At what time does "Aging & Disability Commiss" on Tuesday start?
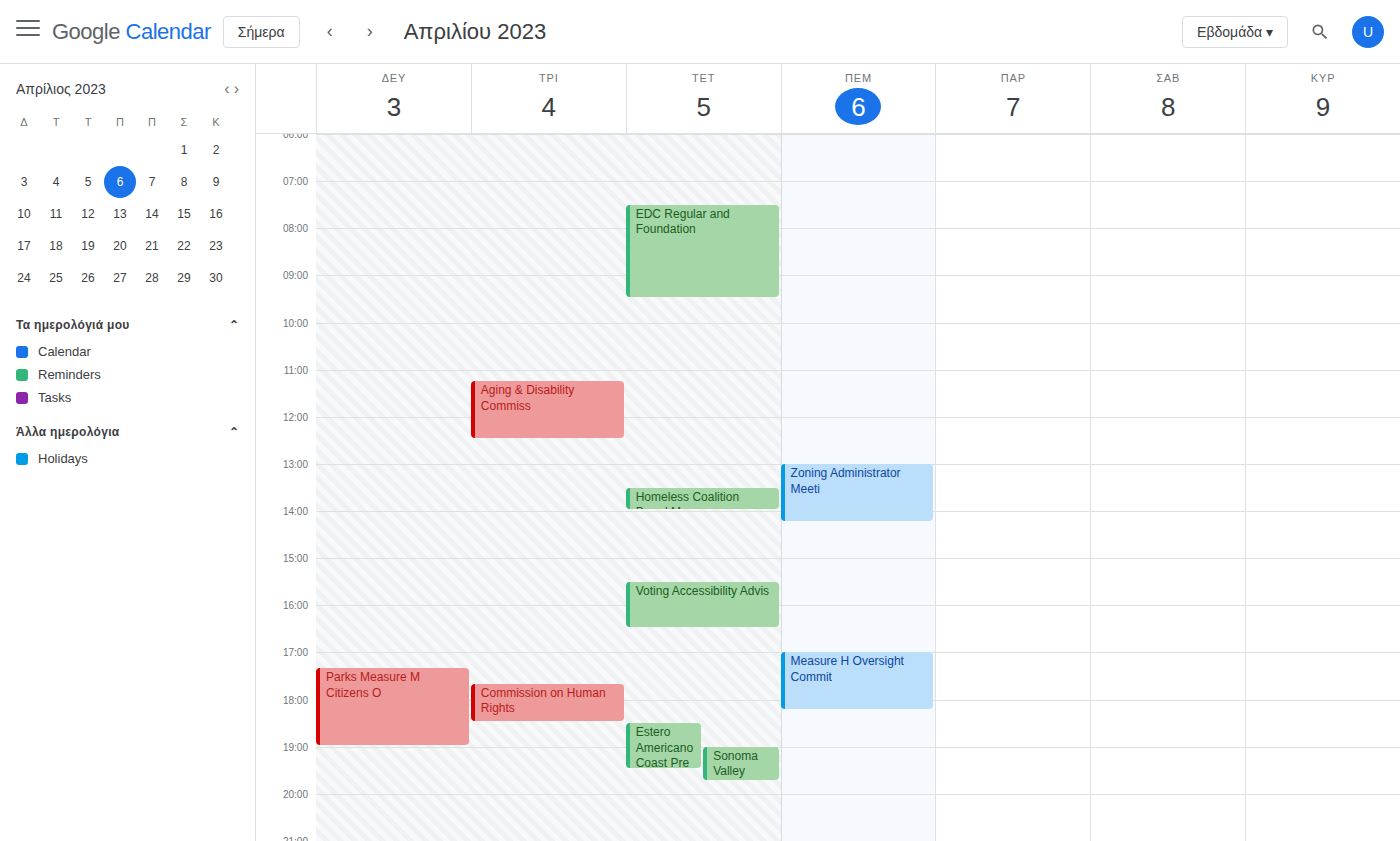
11:15 AM